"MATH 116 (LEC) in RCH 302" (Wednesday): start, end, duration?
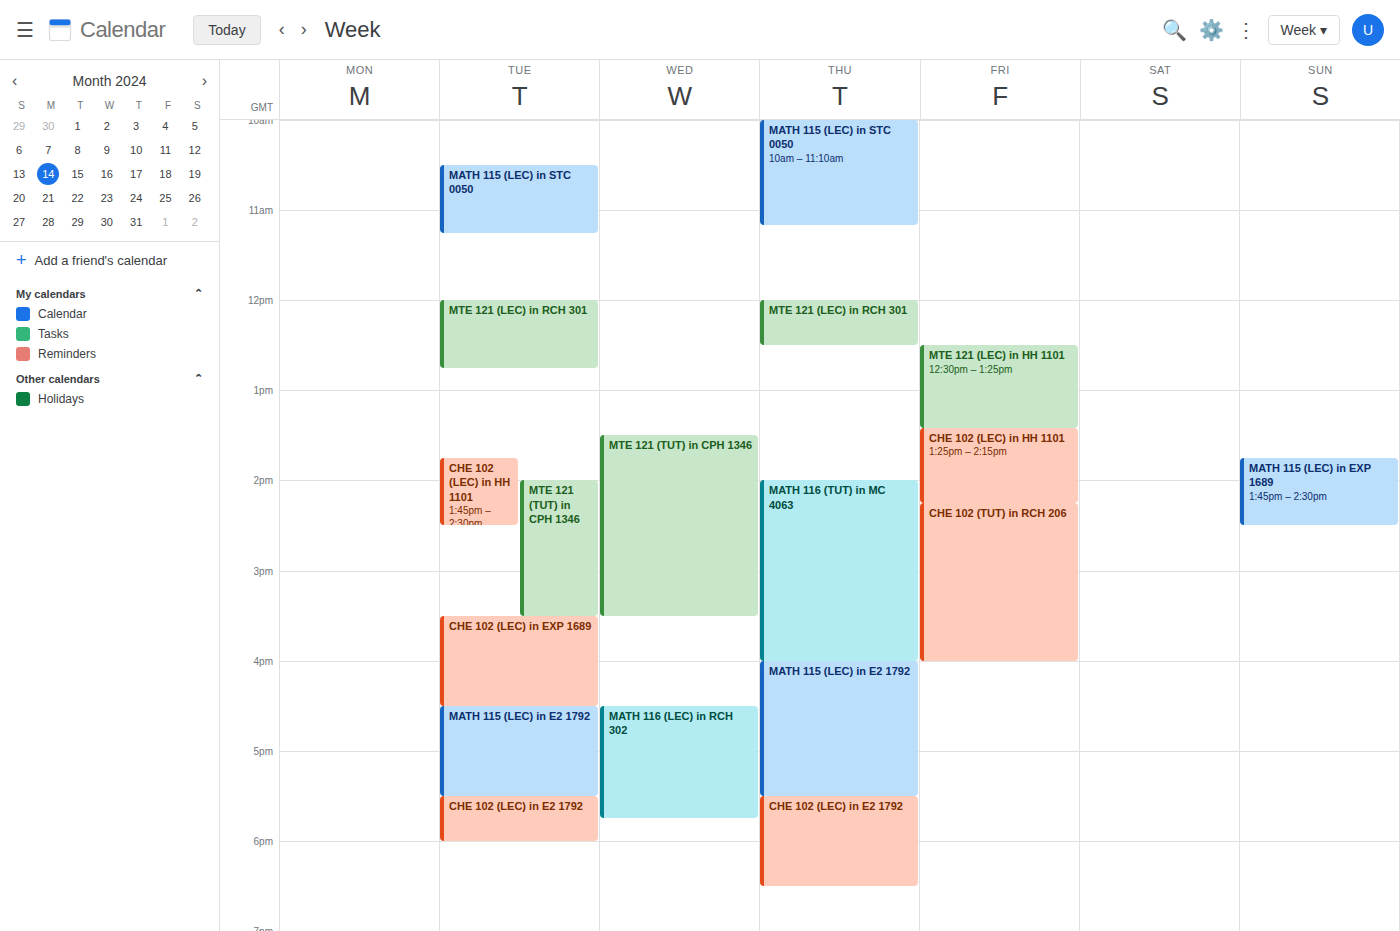
4:30 PM to 5:45 PM, 1 hour 15 minutes